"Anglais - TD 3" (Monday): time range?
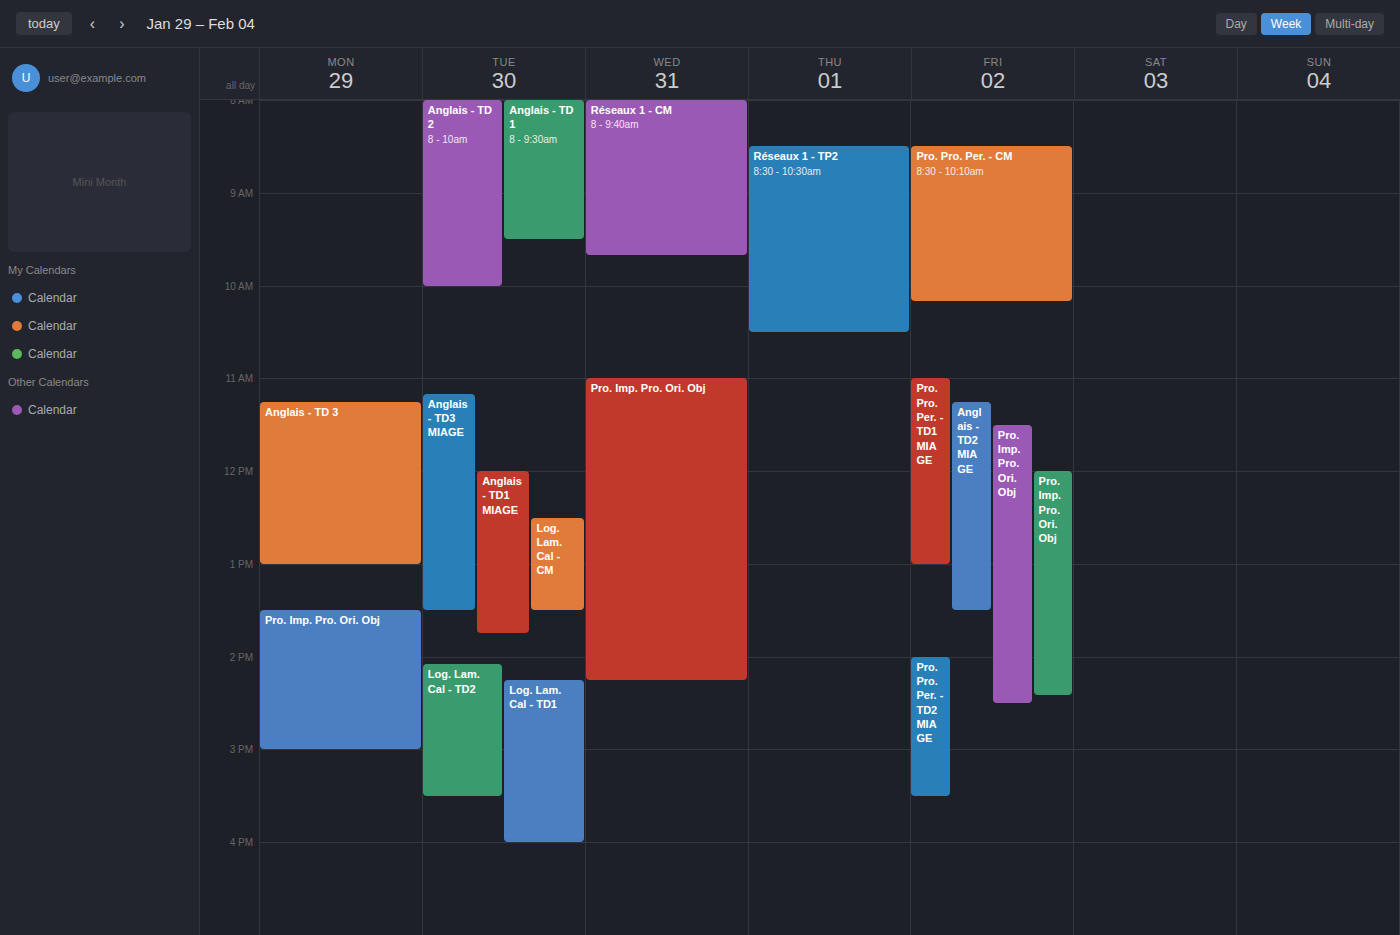
11:15 AM to 1:00 PM